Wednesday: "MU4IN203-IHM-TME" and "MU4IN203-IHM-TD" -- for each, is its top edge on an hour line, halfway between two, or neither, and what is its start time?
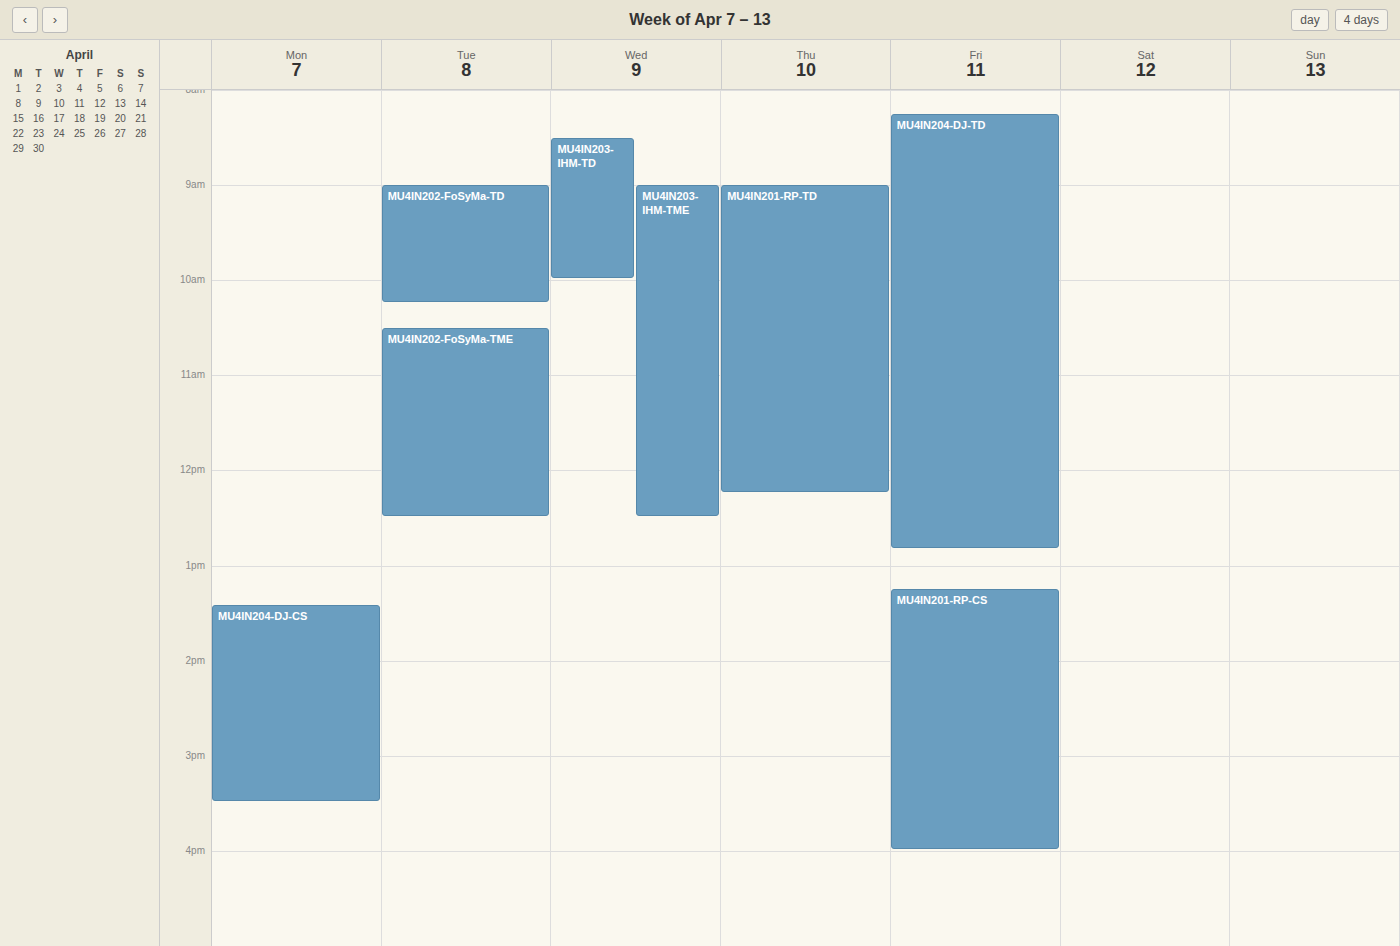
"MU4IN203-IHM-TME": 9:00 AM, exactly on the 9 AM line. "MU4IN203-IHM-TD": 8:30 AM, halfway between the 8 AM and 9 AM lines.